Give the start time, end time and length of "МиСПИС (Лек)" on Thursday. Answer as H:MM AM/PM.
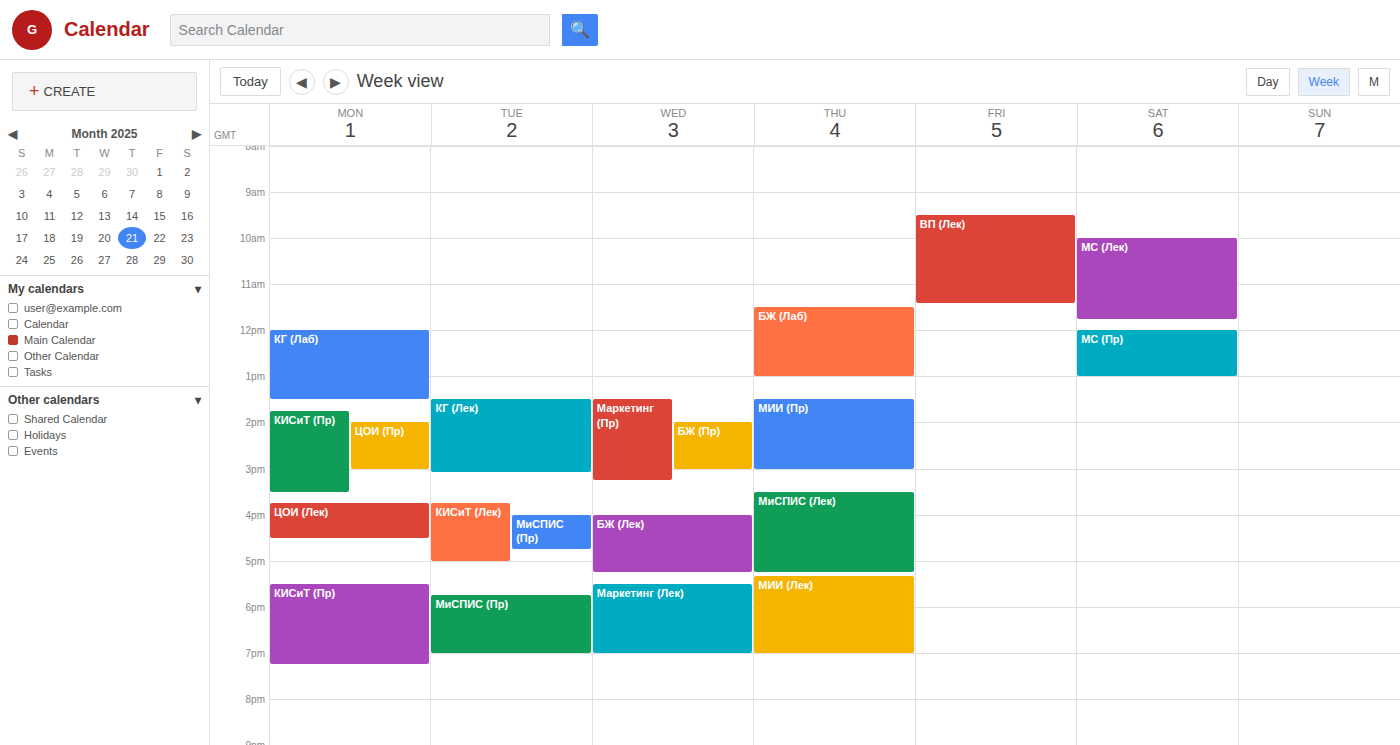
3:30 PM to 5:15 PM, 1 hour 45 minutes